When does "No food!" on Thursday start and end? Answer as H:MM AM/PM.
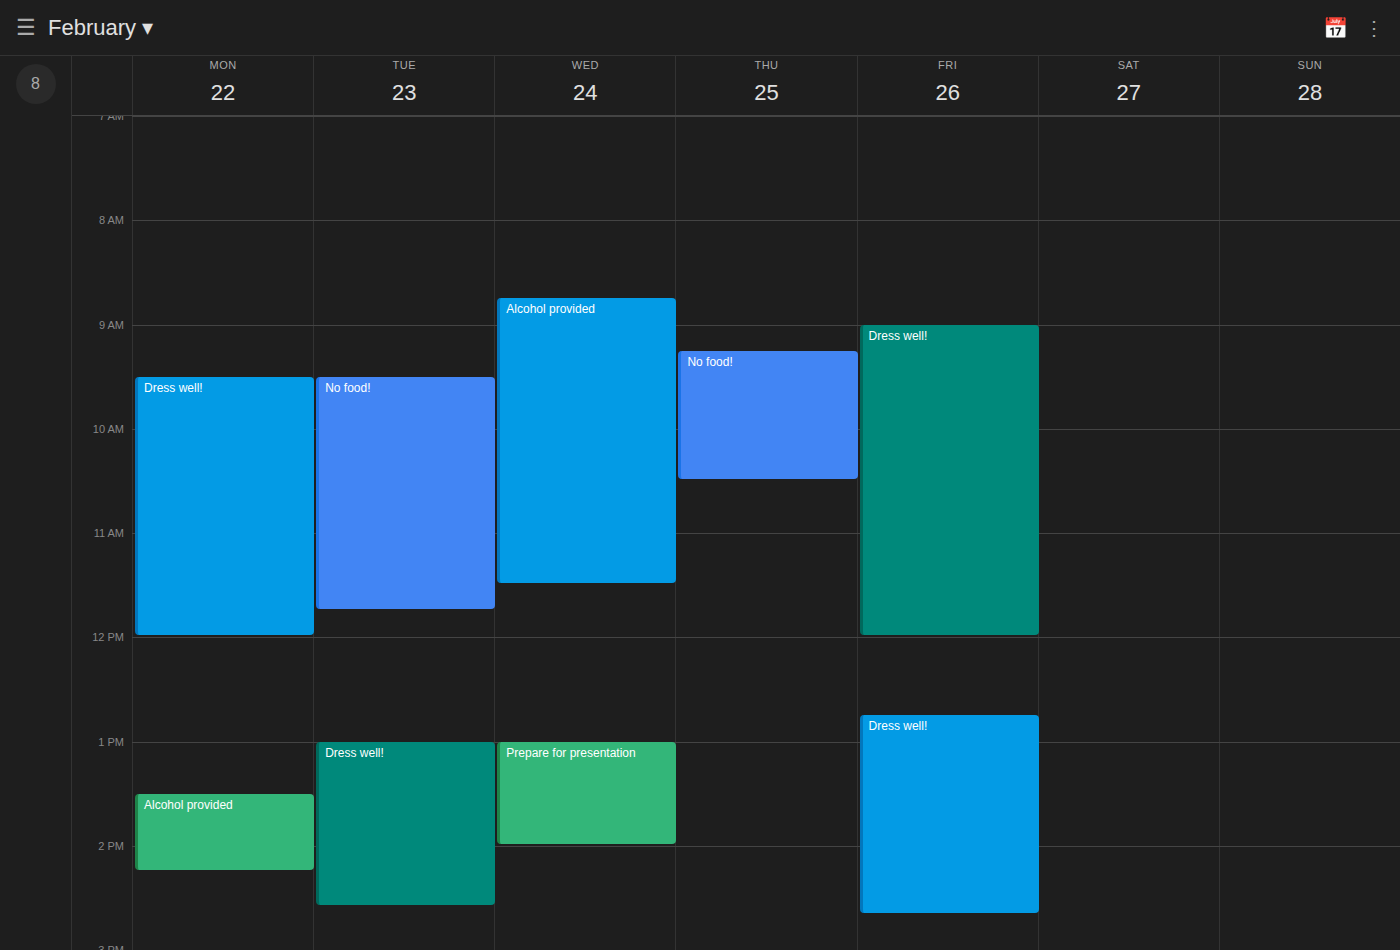
9:15 AM to 10:30 AM